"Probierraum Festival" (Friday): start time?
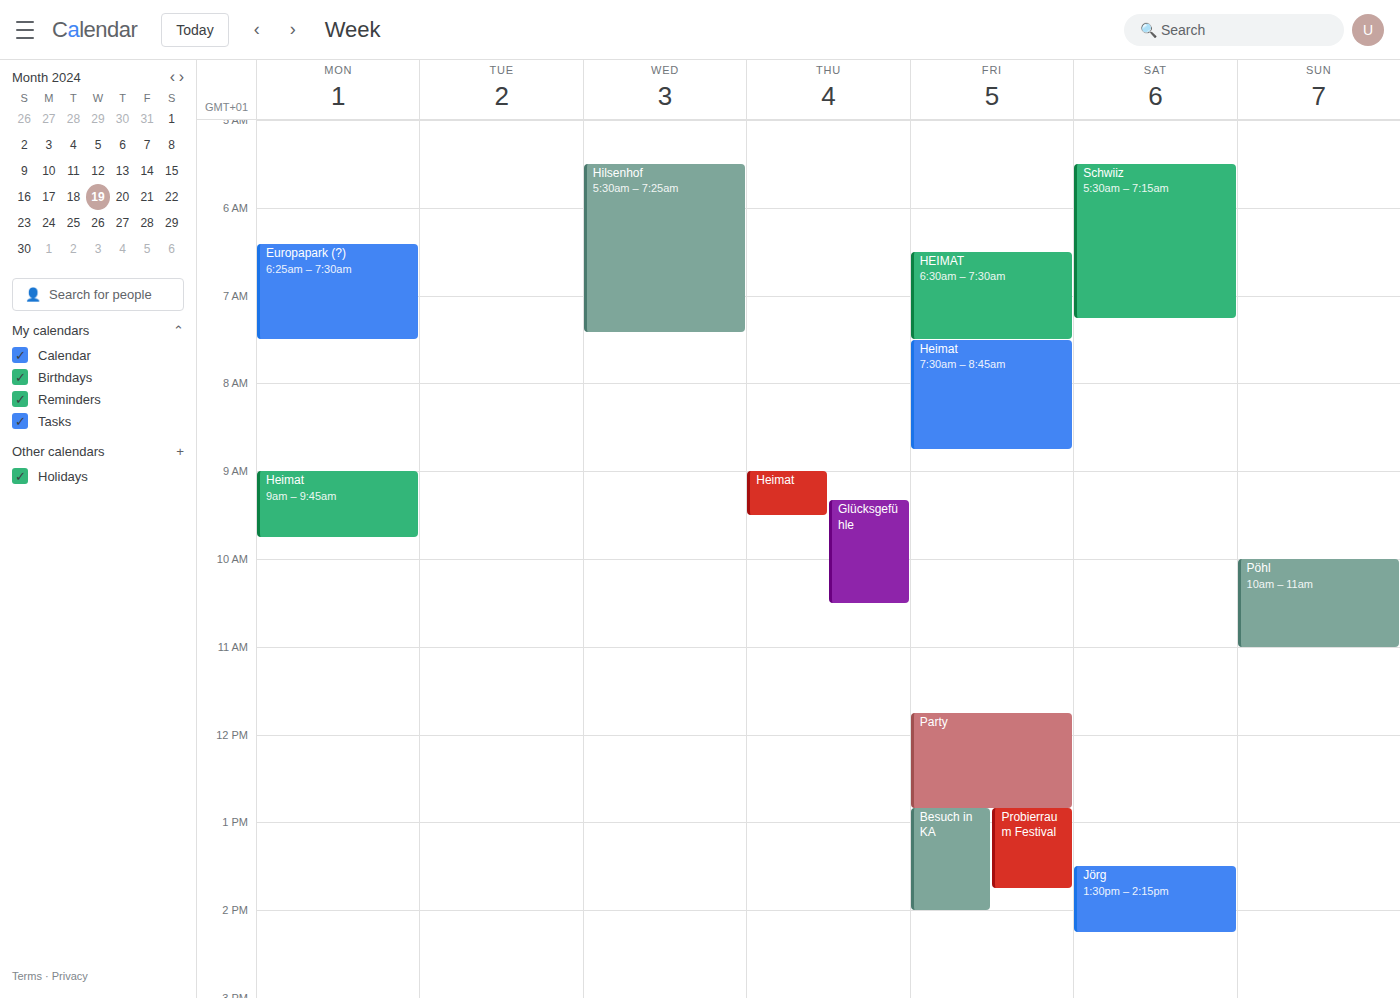
12:50 PM